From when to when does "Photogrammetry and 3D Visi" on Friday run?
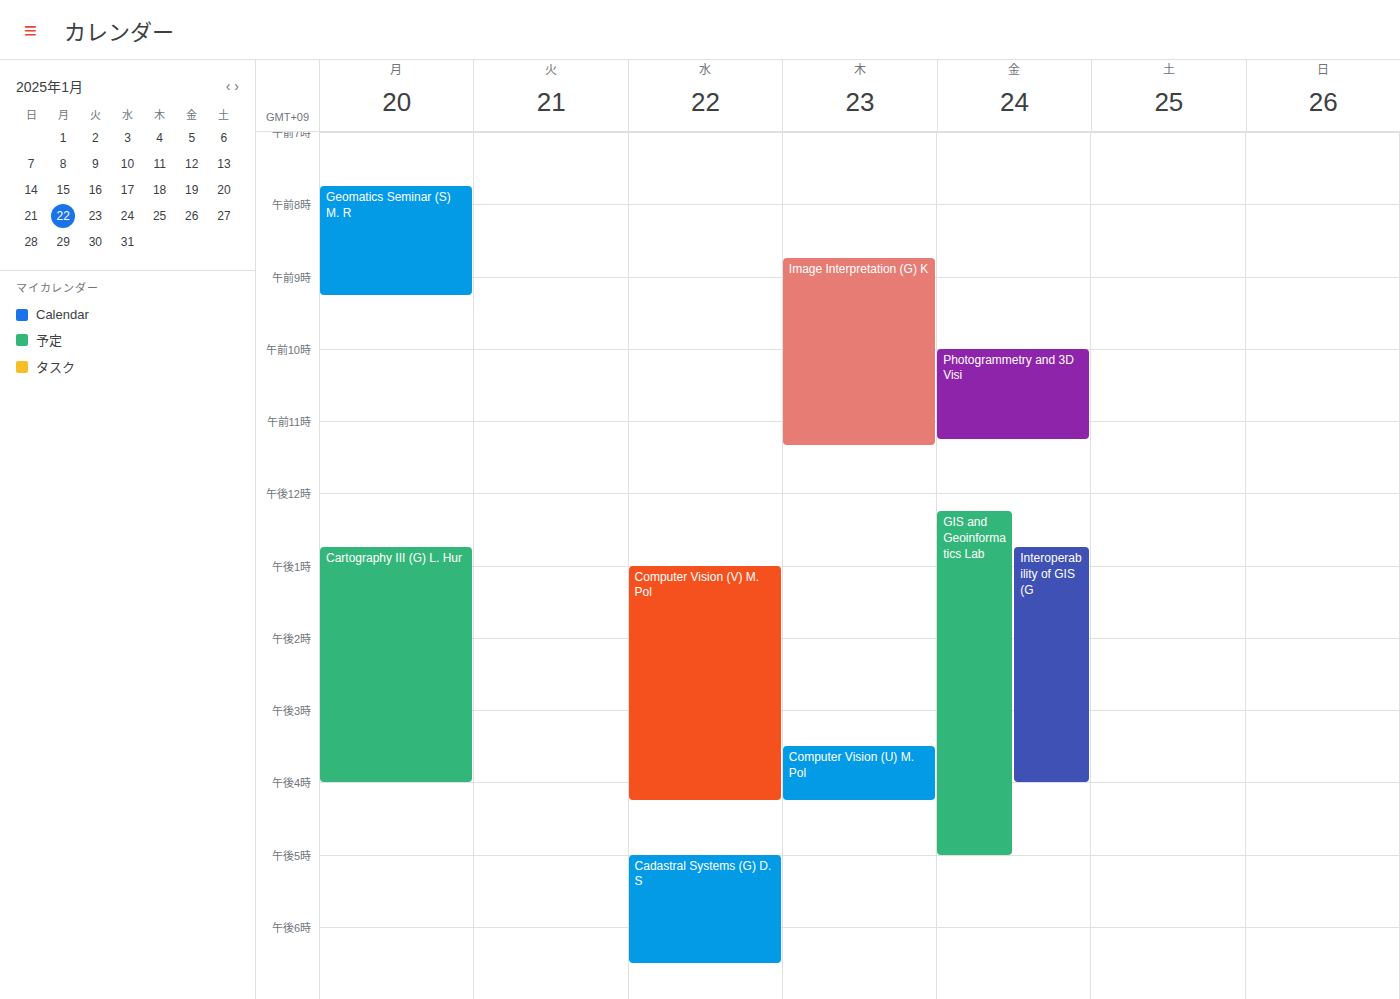
10:00 AM to 11:15 AM